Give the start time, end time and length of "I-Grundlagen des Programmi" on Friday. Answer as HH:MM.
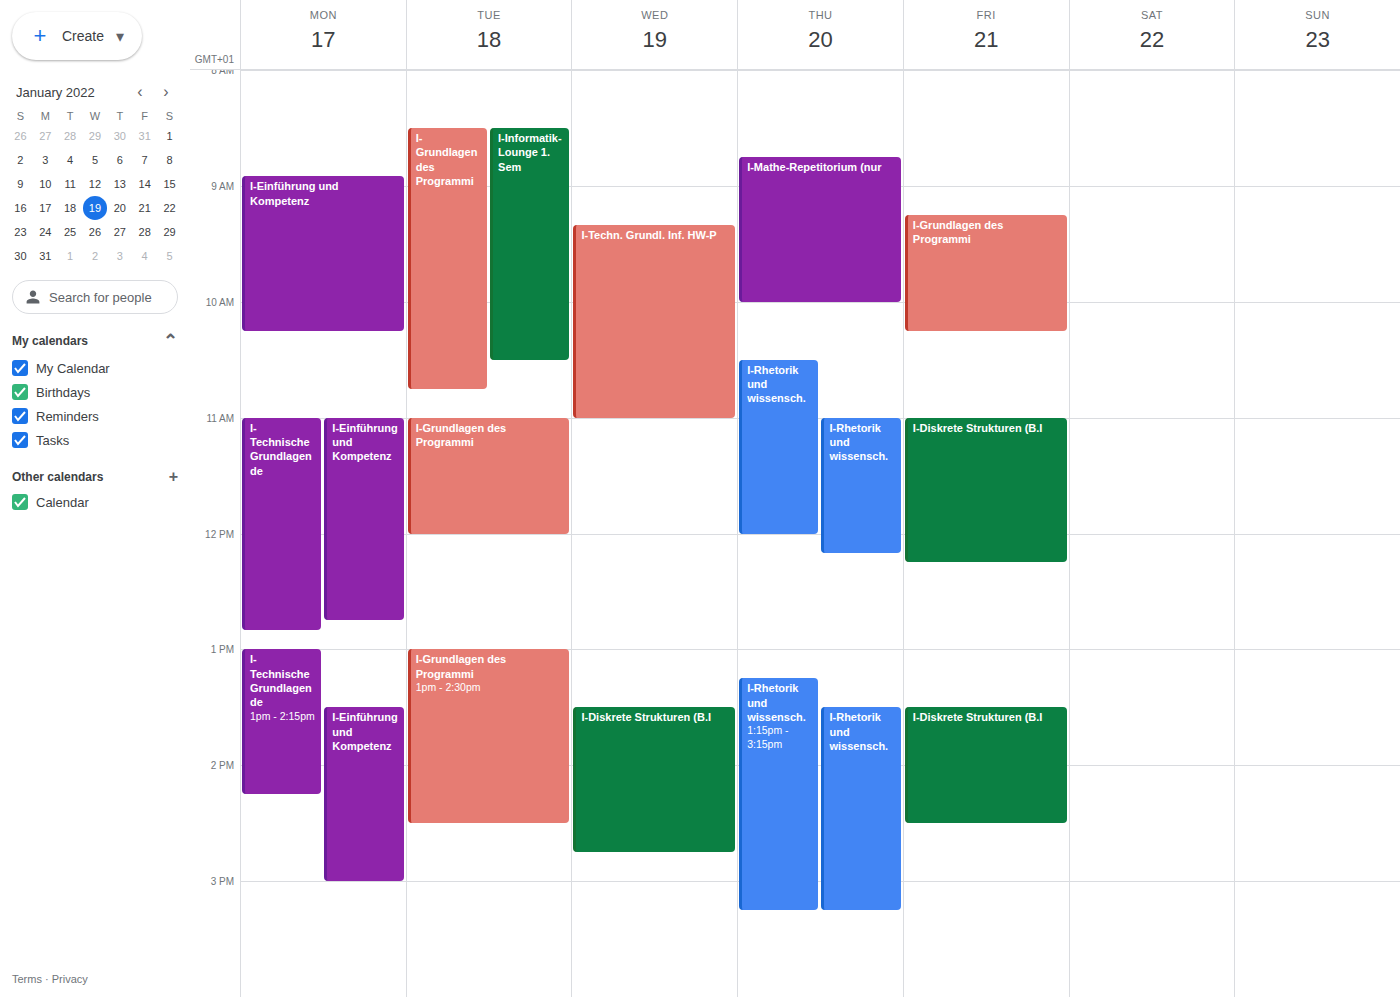
09:15 to 10:15, 1 hour